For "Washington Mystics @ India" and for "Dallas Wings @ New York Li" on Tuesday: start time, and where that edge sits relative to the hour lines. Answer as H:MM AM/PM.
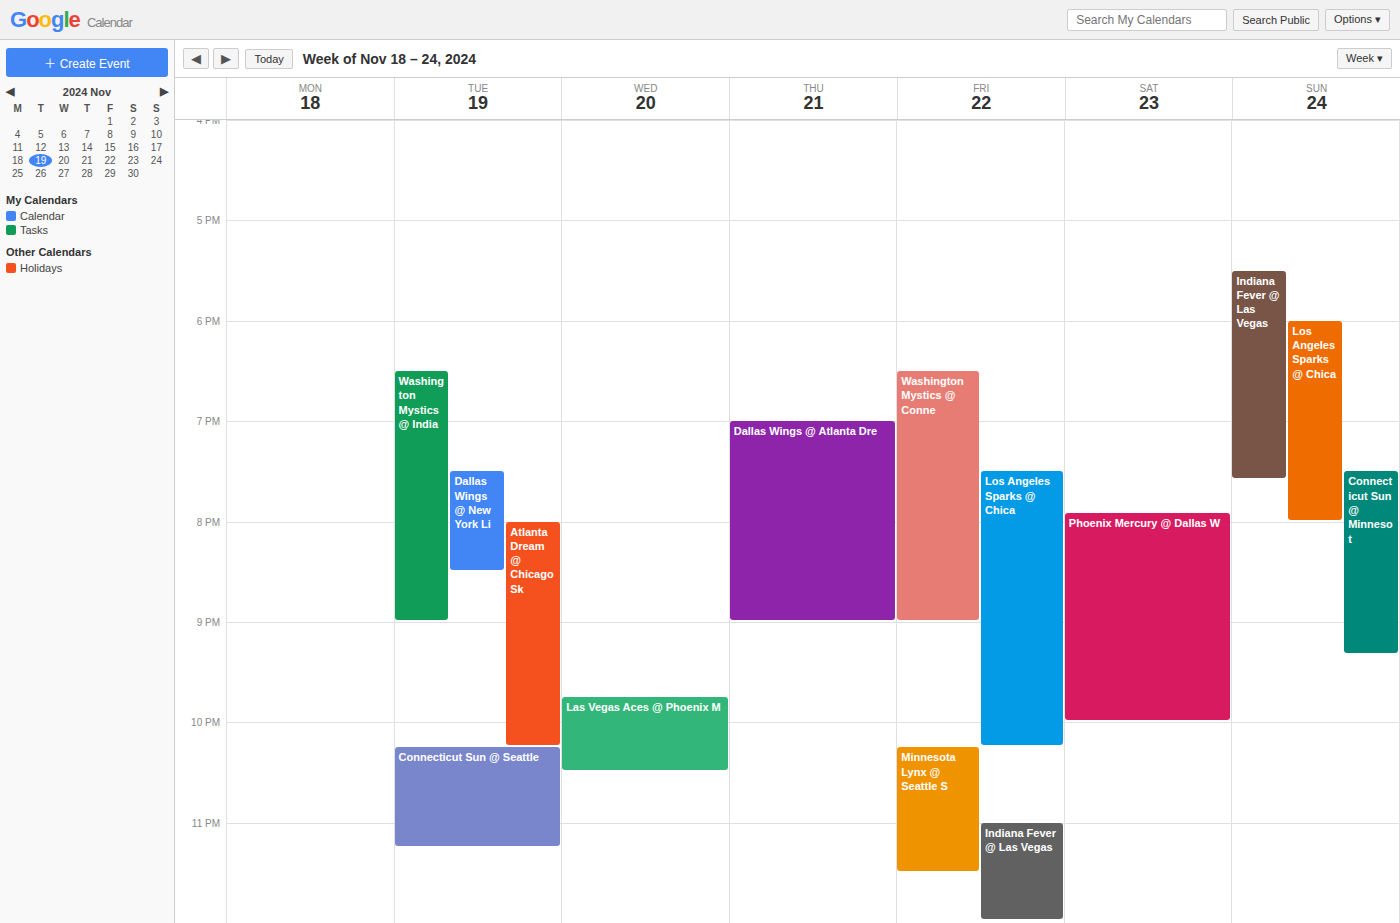
"Washington Mystics @ India": 6:30 PM, halfway between the 6 PM and 7 PM lines. "Dallas Wings @ New York Li": 7:30 PM, halfway between the 7 PM and 8 PM lines.